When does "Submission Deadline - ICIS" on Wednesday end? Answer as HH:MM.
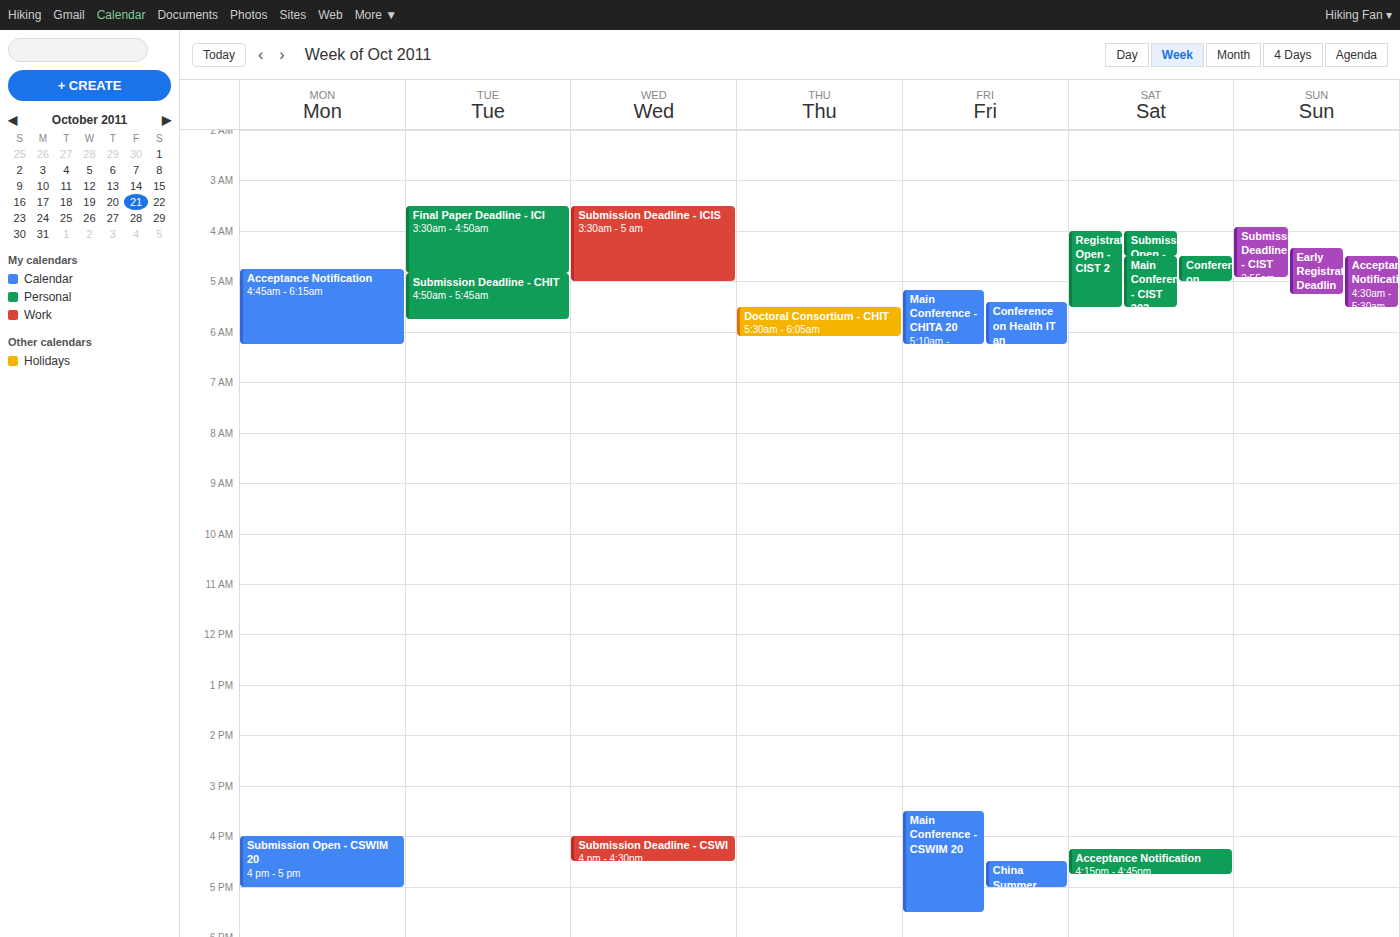
05:00